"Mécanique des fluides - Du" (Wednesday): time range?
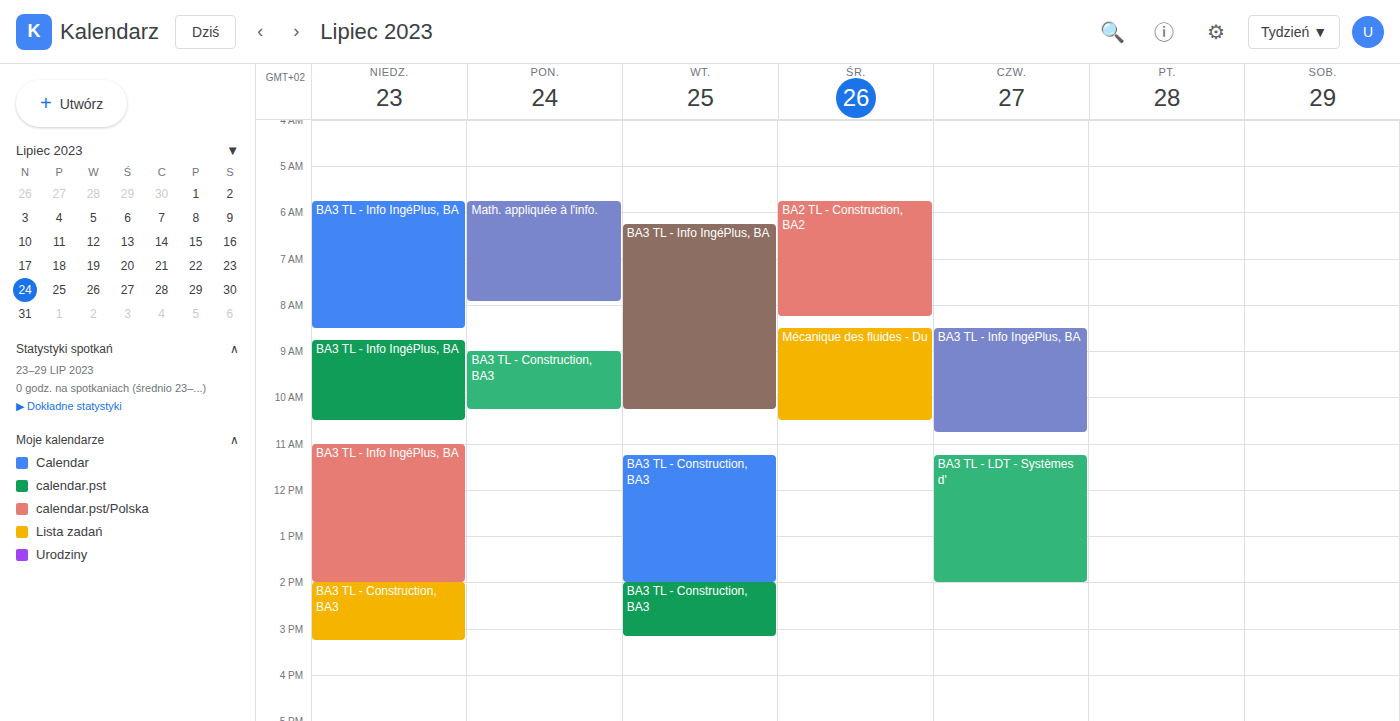
8:30 AM to 10:30 AM